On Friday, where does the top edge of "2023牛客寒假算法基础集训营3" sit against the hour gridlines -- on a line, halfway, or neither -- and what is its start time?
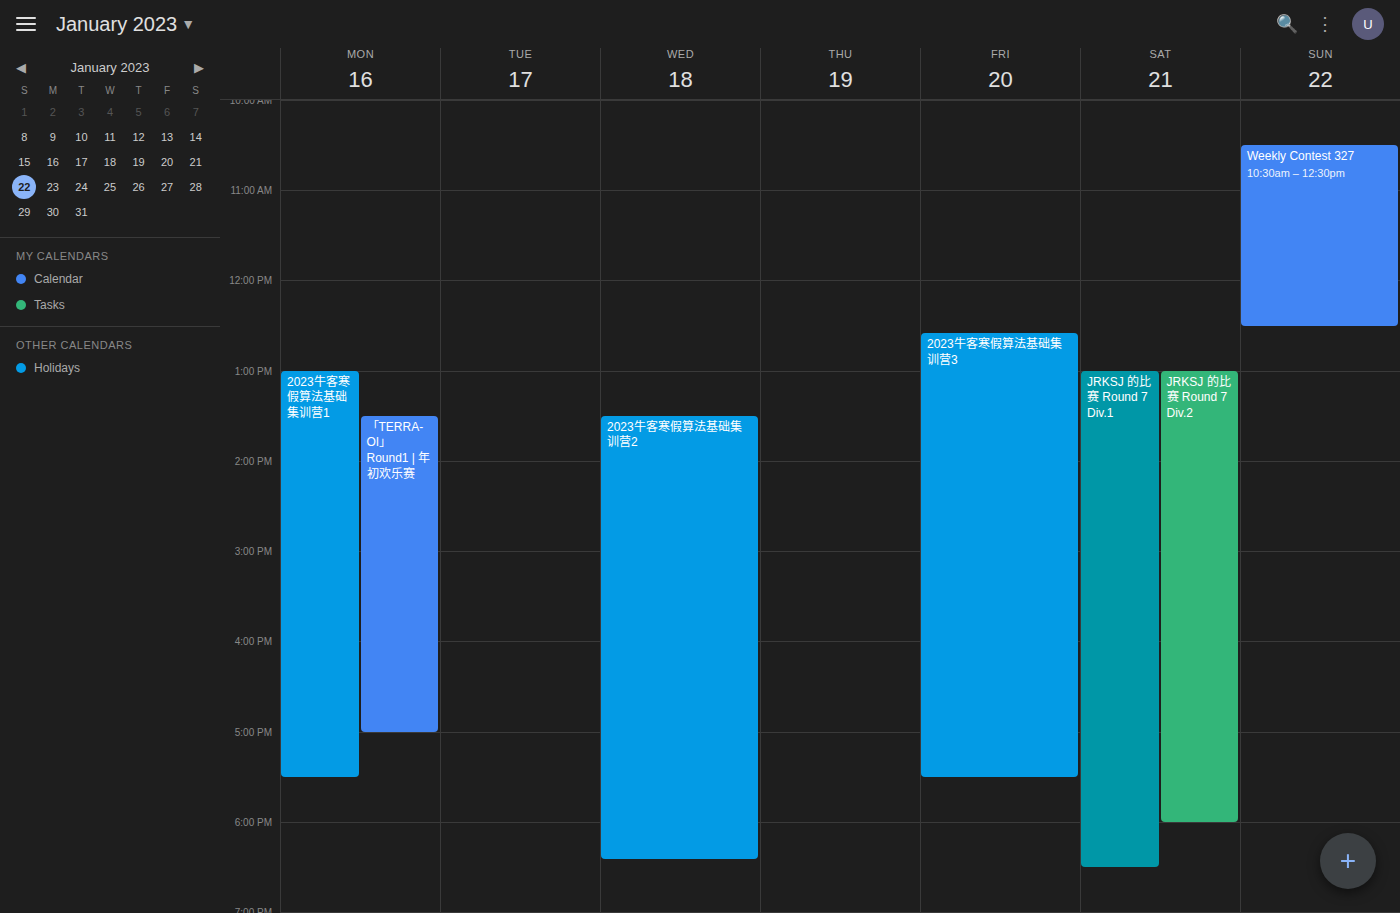
12:35 PM -- neither: 35 minutes below the 12 PM line and 25 minutes above the 1 PM line.